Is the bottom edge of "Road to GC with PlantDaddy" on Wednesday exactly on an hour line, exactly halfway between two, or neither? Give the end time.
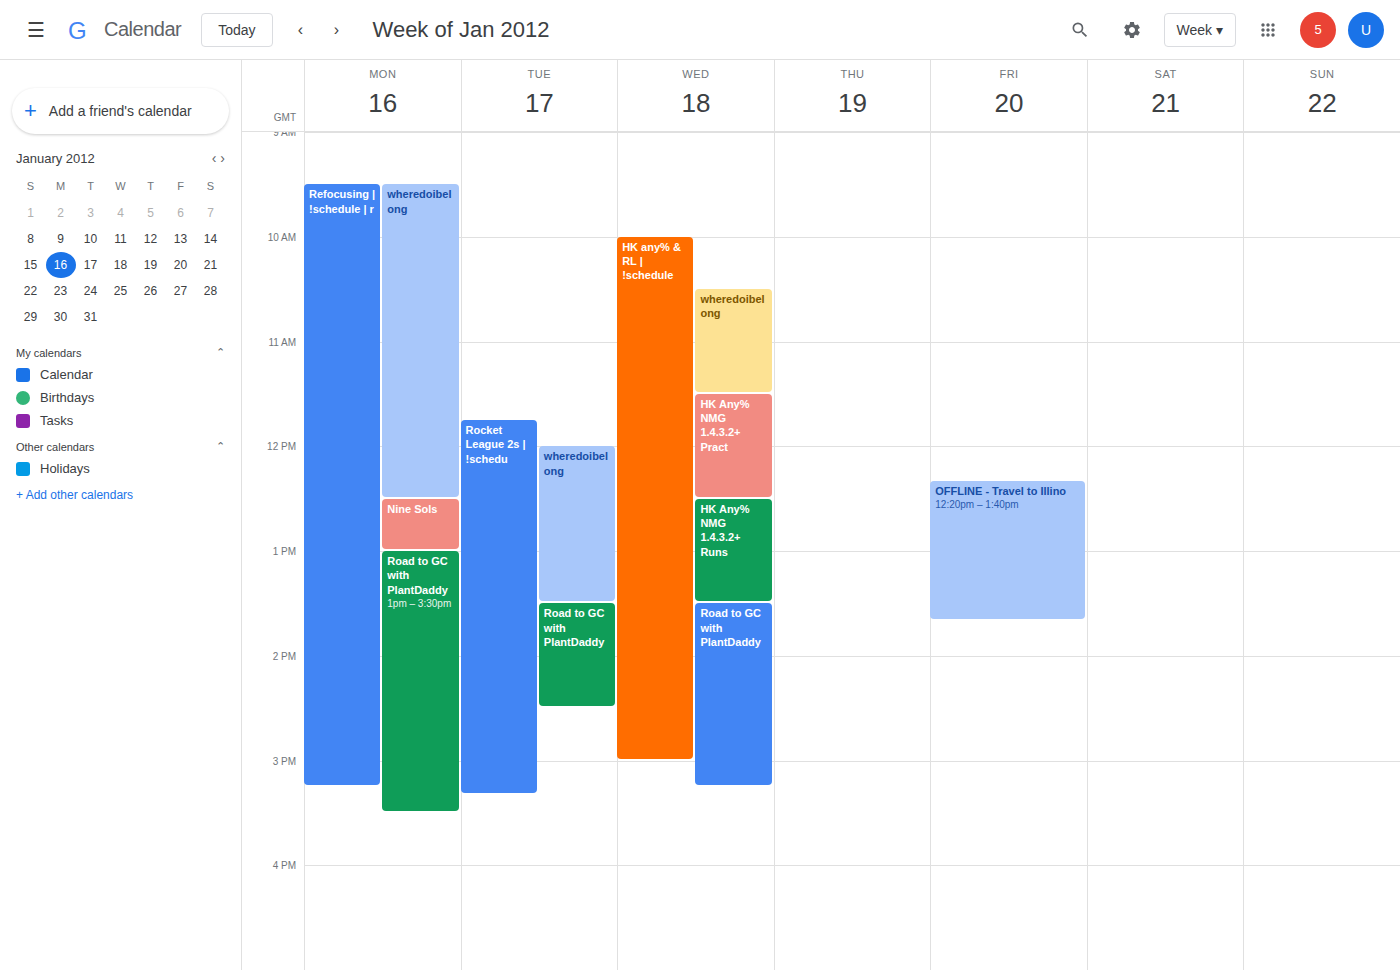
3:15 PM -- neither: a quarter of the way from the 3 PM line to the 4 PM line.